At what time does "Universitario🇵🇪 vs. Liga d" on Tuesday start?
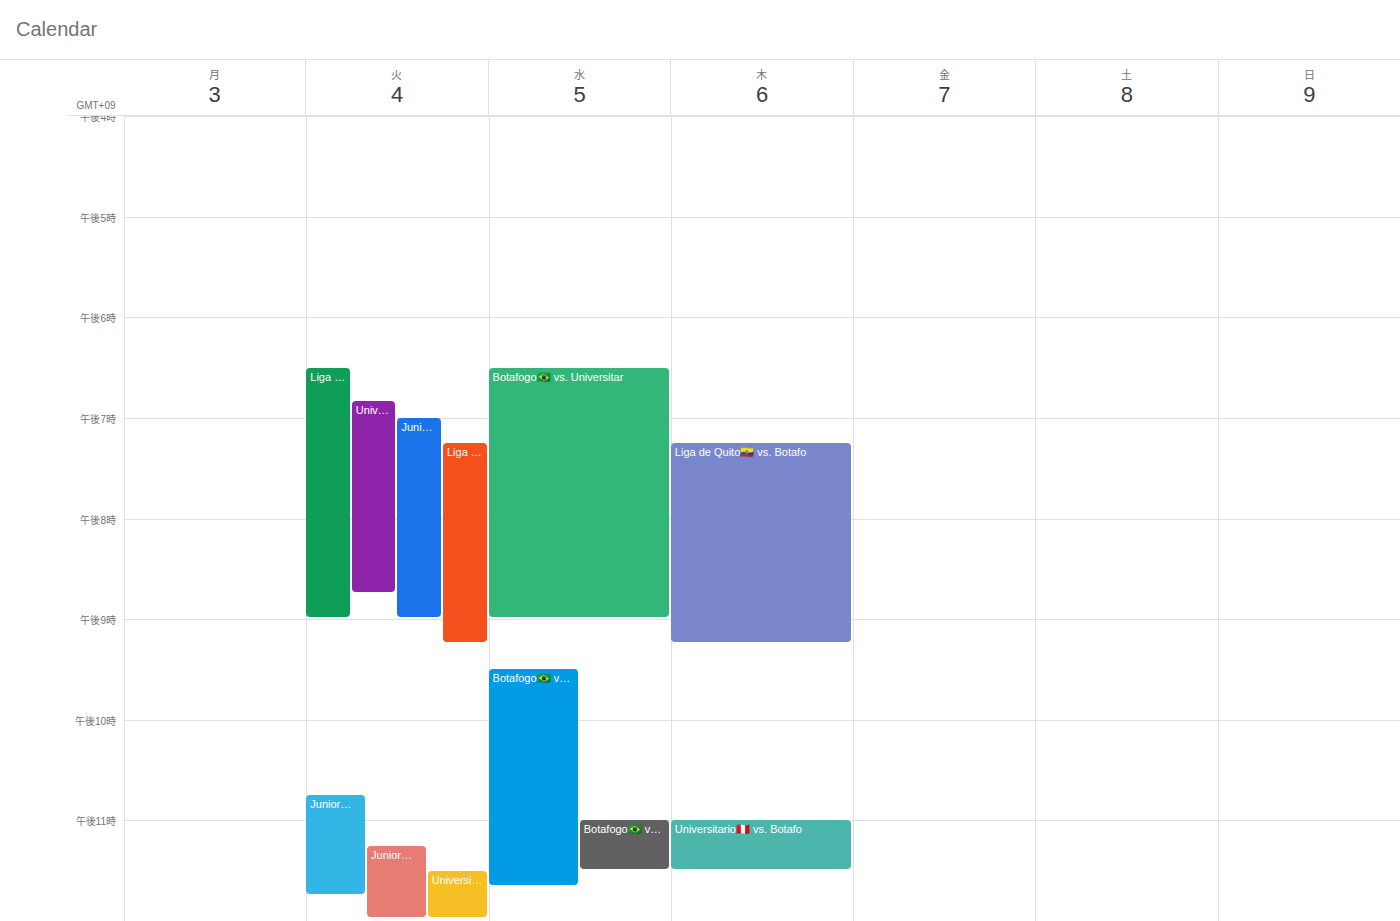
6:50 PM